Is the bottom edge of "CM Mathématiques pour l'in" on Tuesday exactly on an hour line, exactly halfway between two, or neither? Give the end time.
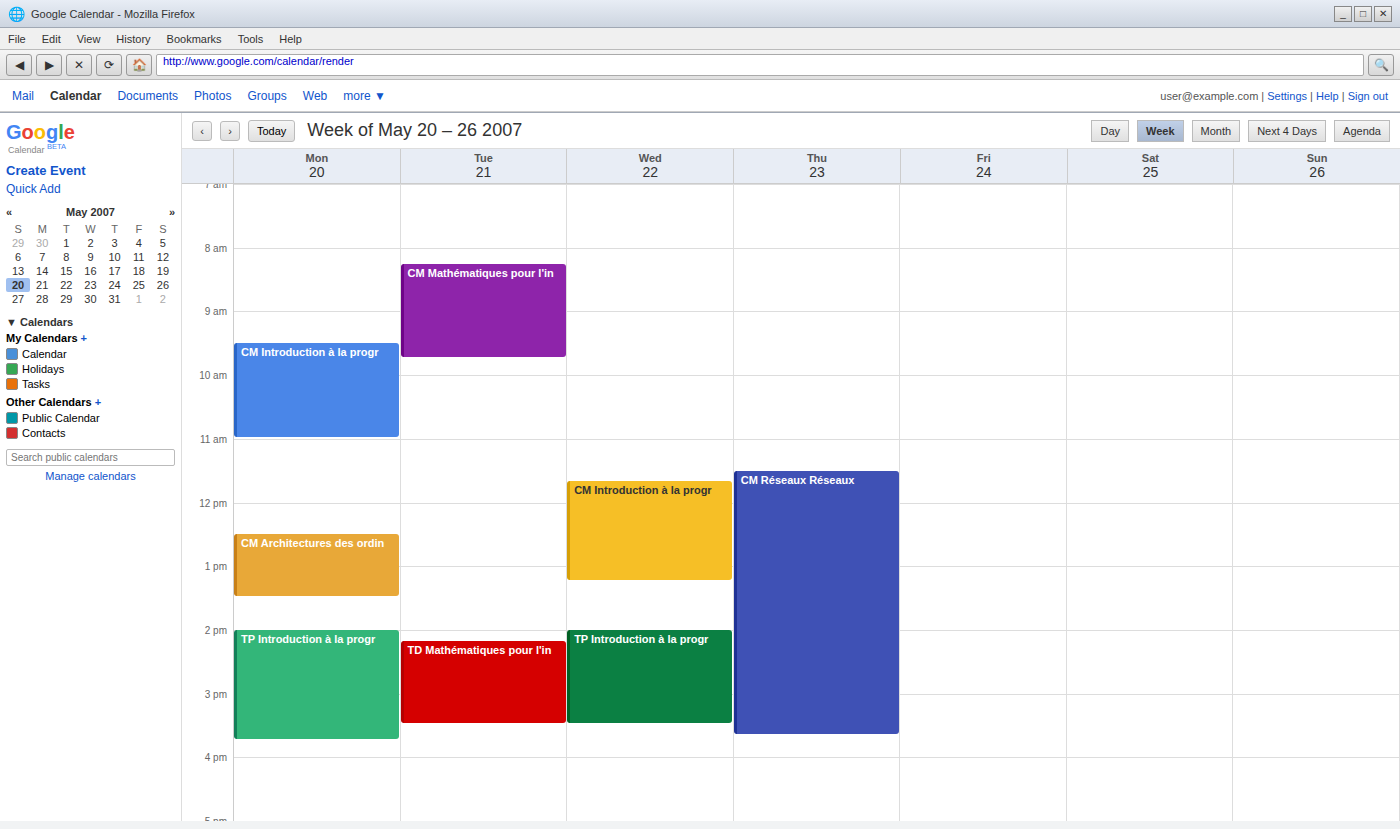
9:45 AM -- neither: three quarters of the way from the 9 AM line to the 10 AM line.